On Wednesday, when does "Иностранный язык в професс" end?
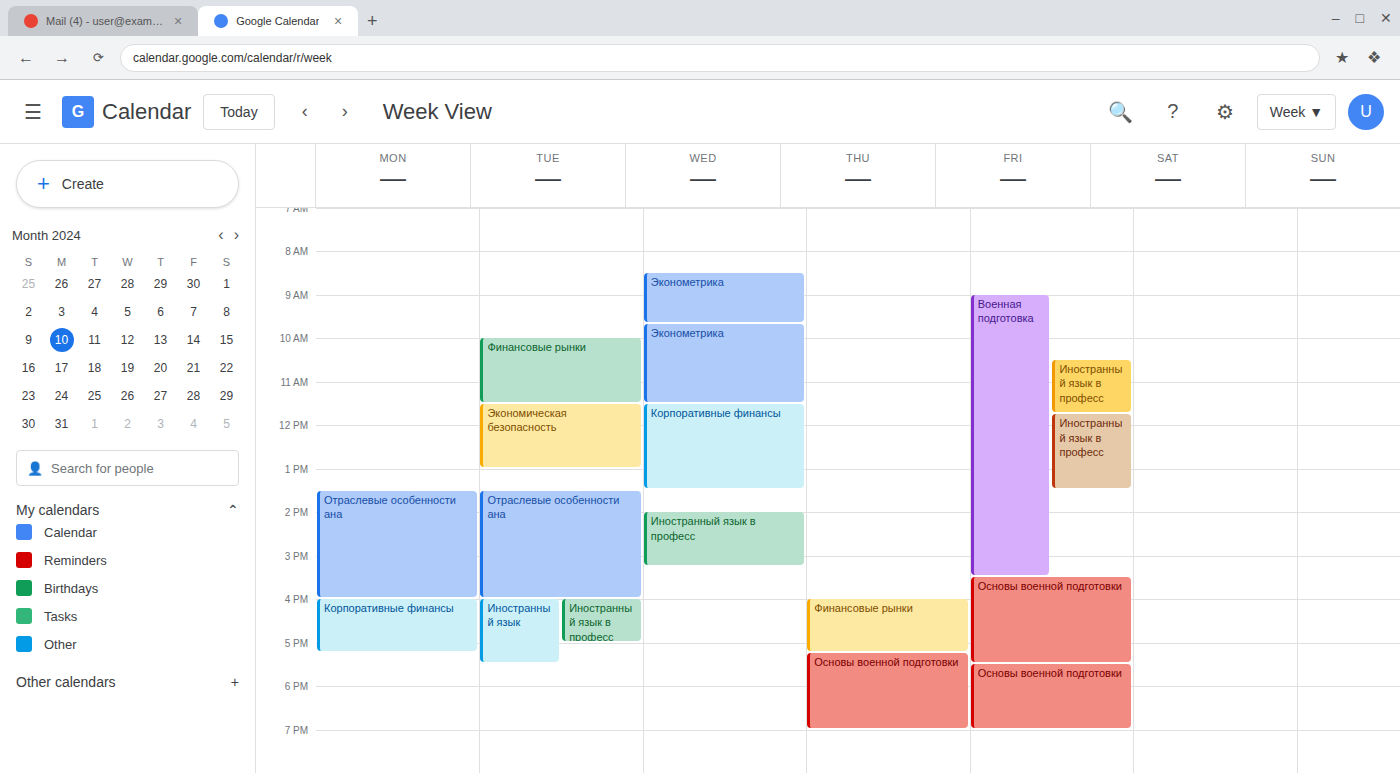
3:15 PM